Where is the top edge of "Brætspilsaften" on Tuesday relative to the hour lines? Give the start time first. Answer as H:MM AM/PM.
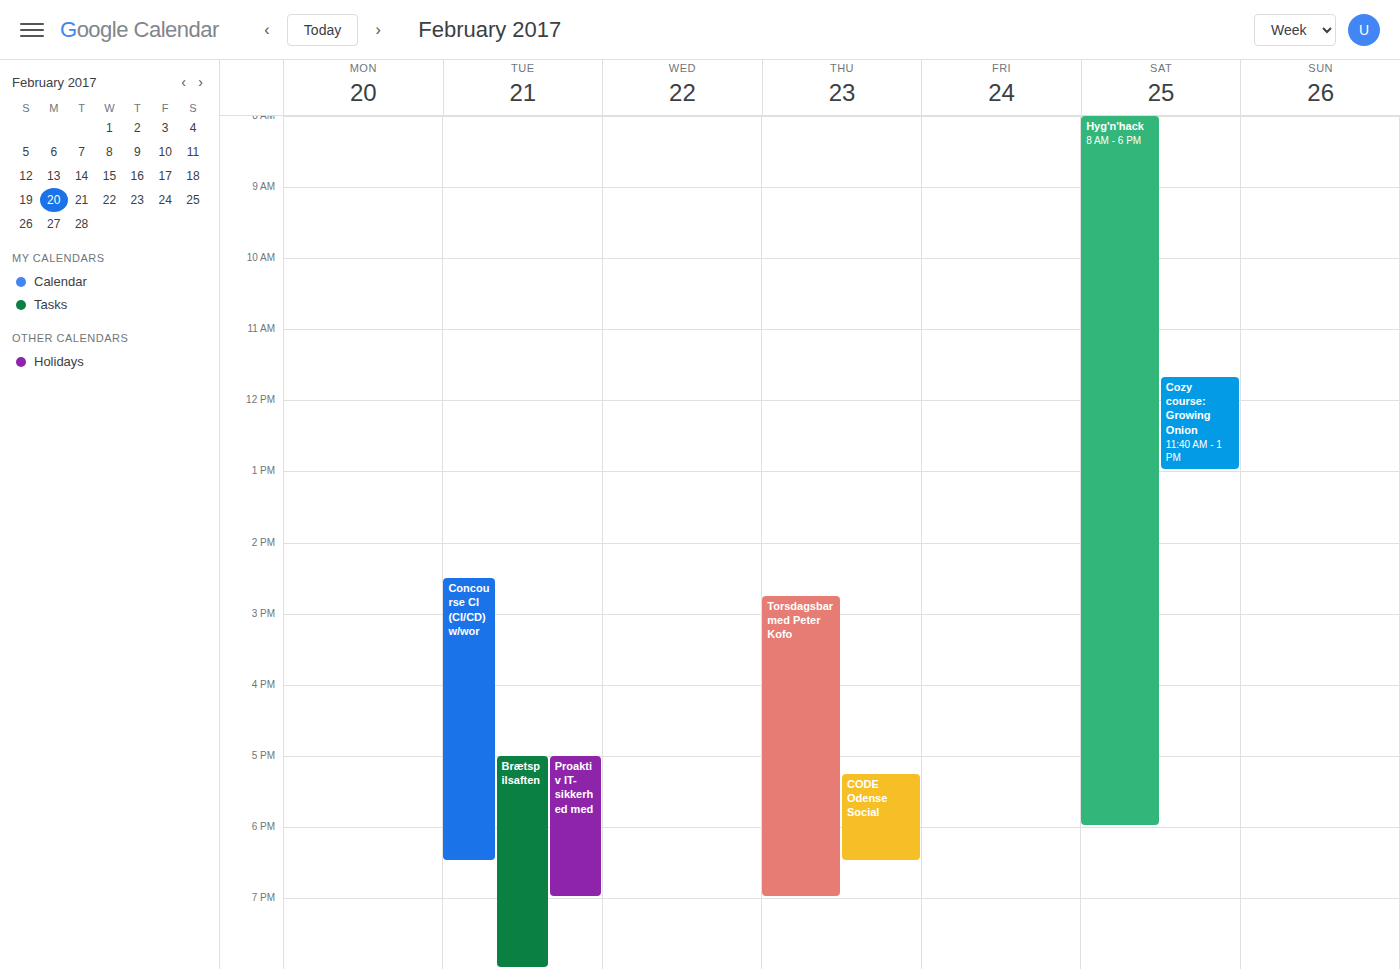
5:00 PM -- exactly on the 5 PM line.